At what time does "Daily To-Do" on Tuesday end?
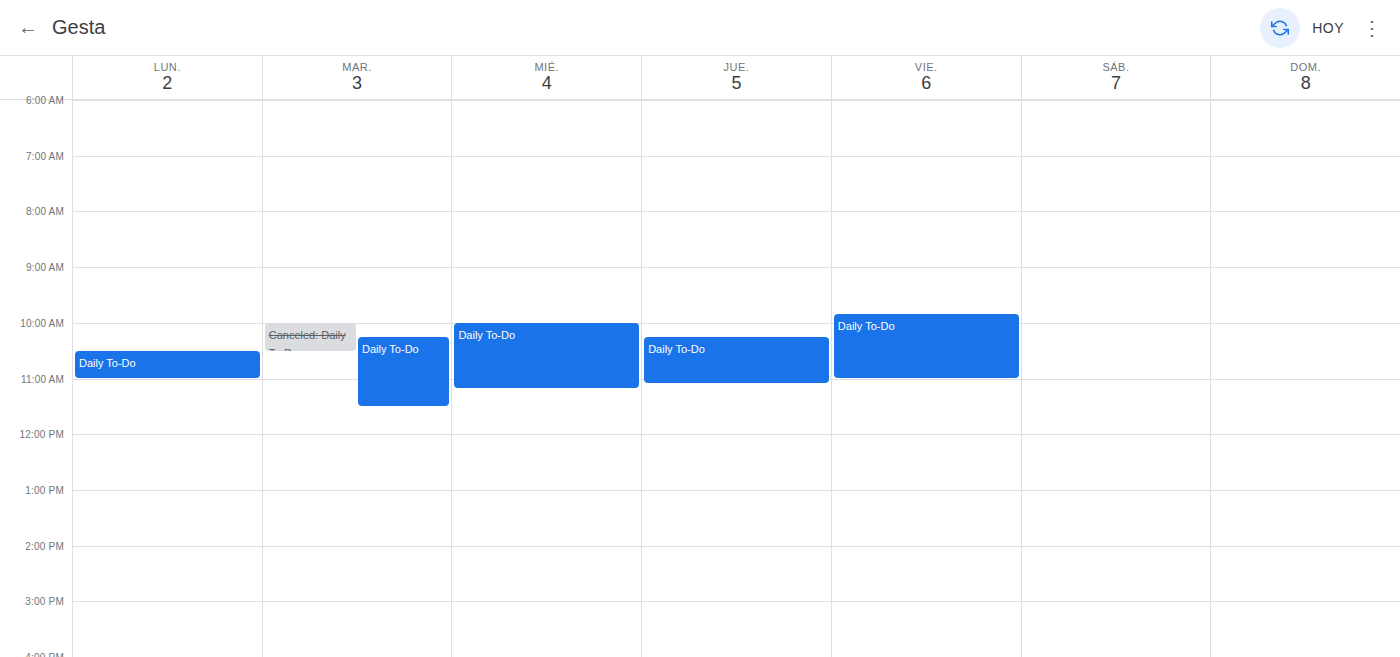
11:30 AM